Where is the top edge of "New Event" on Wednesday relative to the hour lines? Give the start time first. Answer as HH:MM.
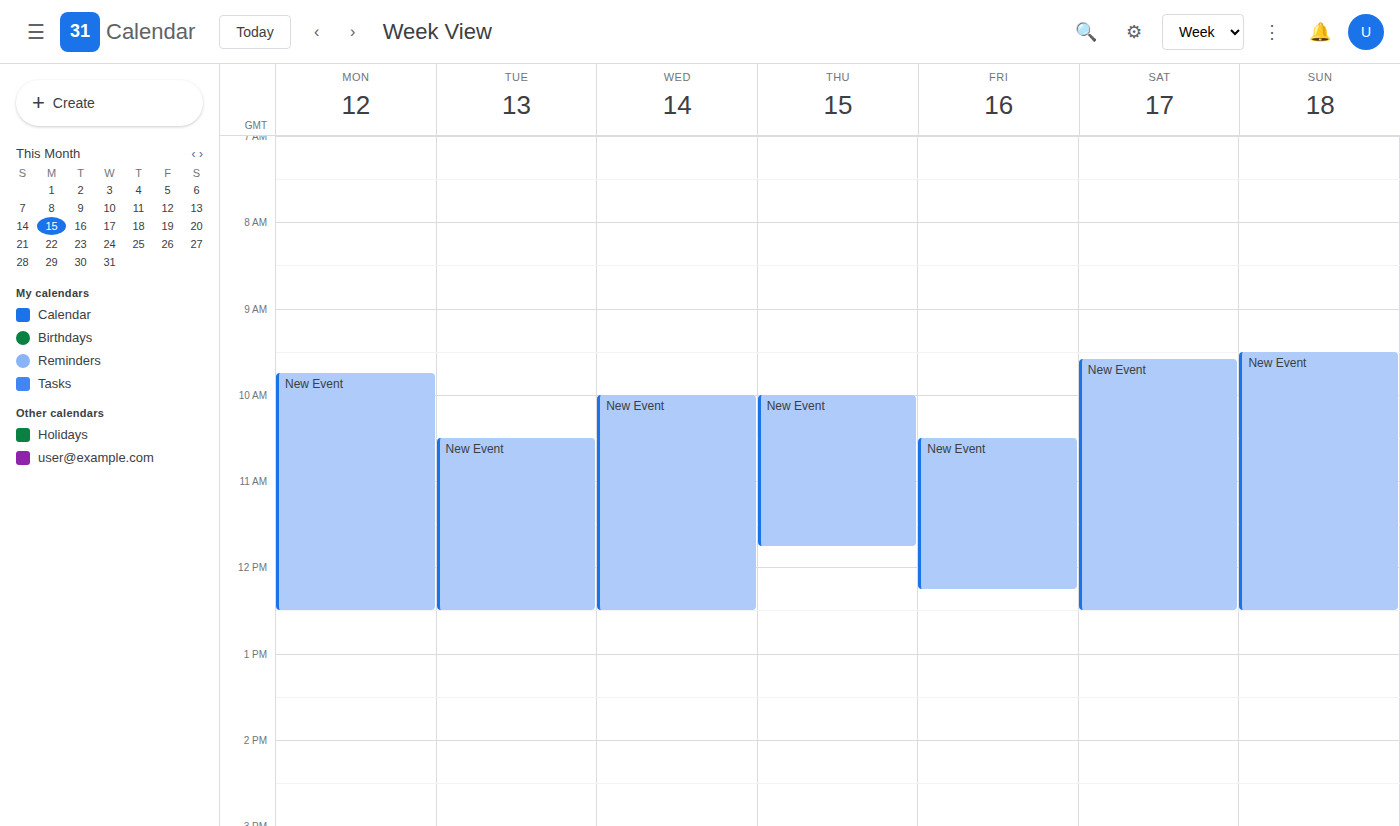
10:00 -- exactly on the 10:00 line.